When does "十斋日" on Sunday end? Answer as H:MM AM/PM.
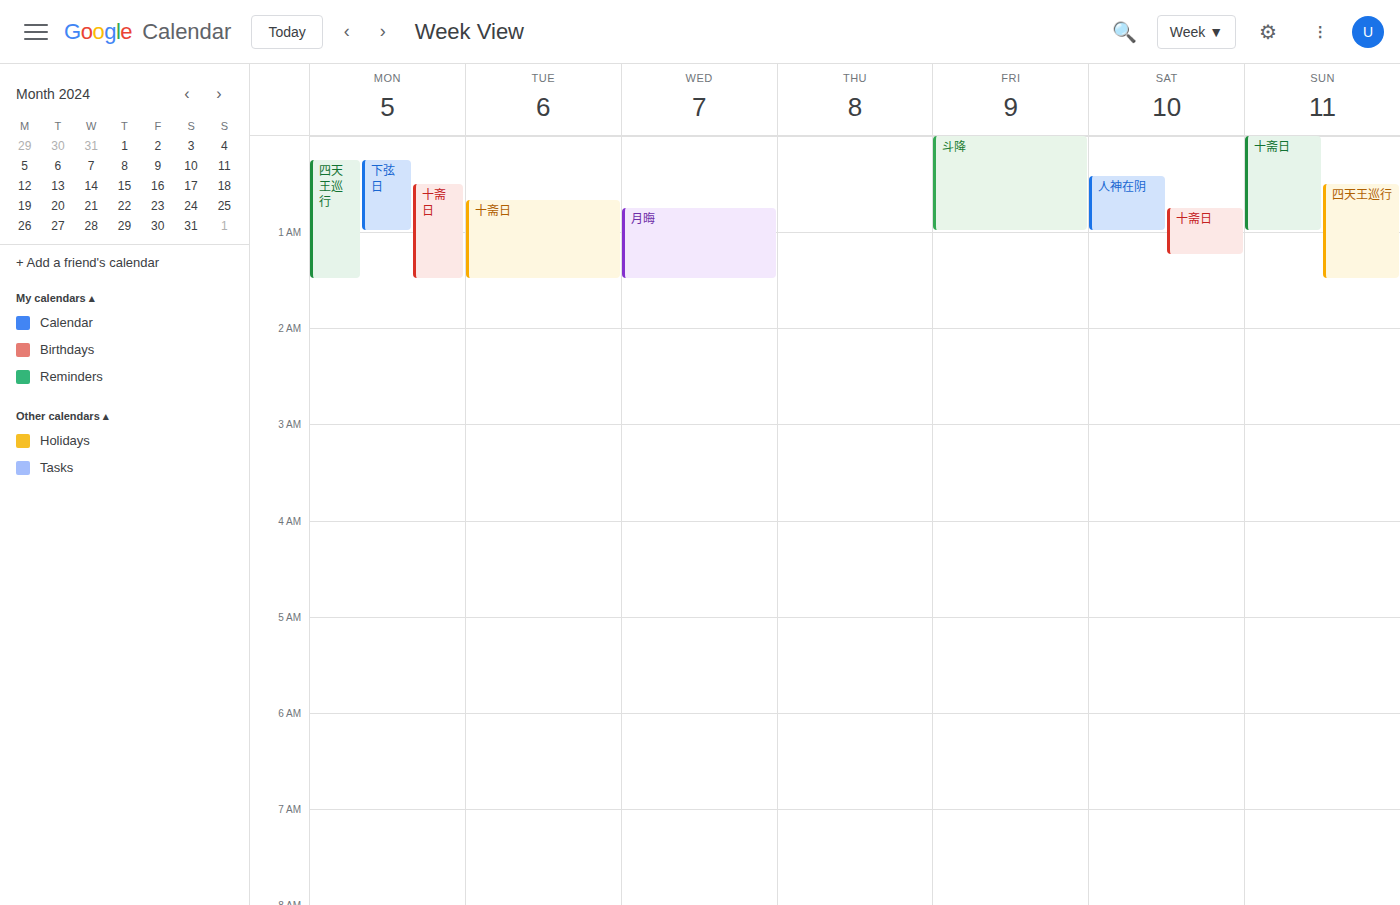
1:00 AM